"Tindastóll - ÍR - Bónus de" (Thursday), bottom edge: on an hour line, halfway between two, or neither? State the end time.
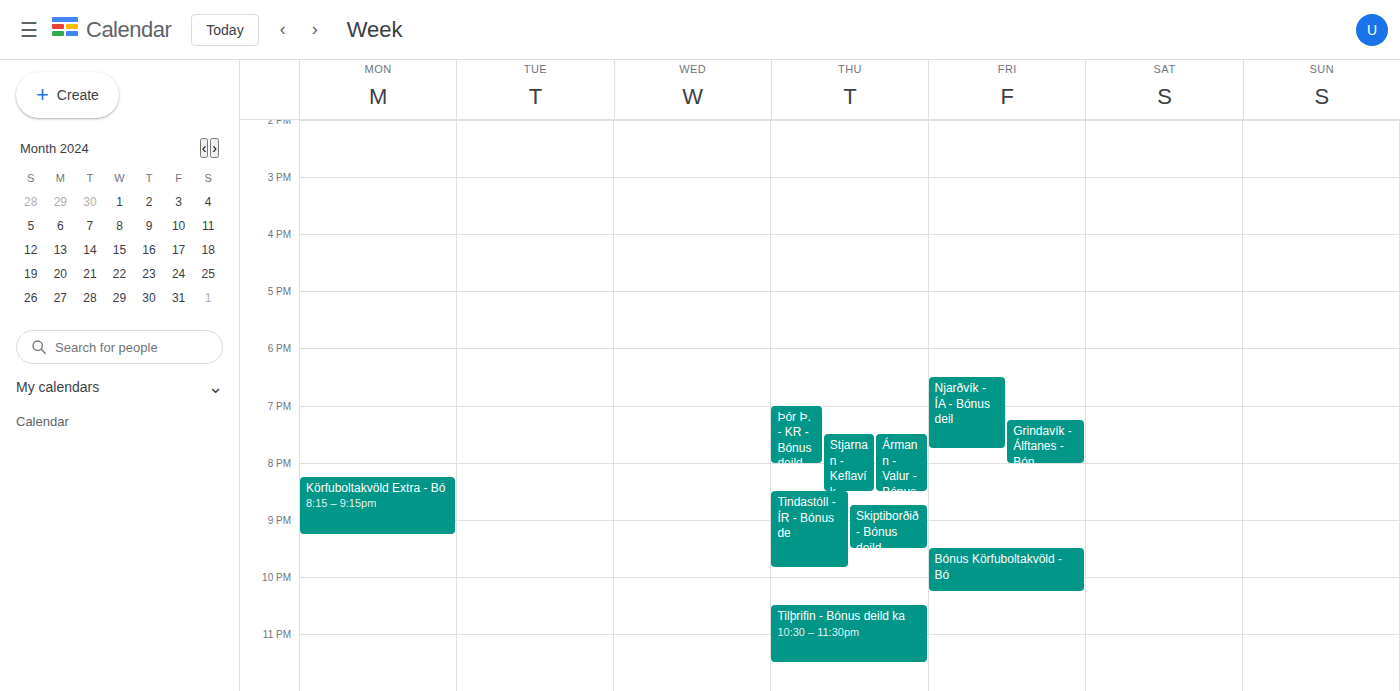
21:50 -- neither: 50 minutes below the 21:00 line and 10 minutes above the 22:00 line.